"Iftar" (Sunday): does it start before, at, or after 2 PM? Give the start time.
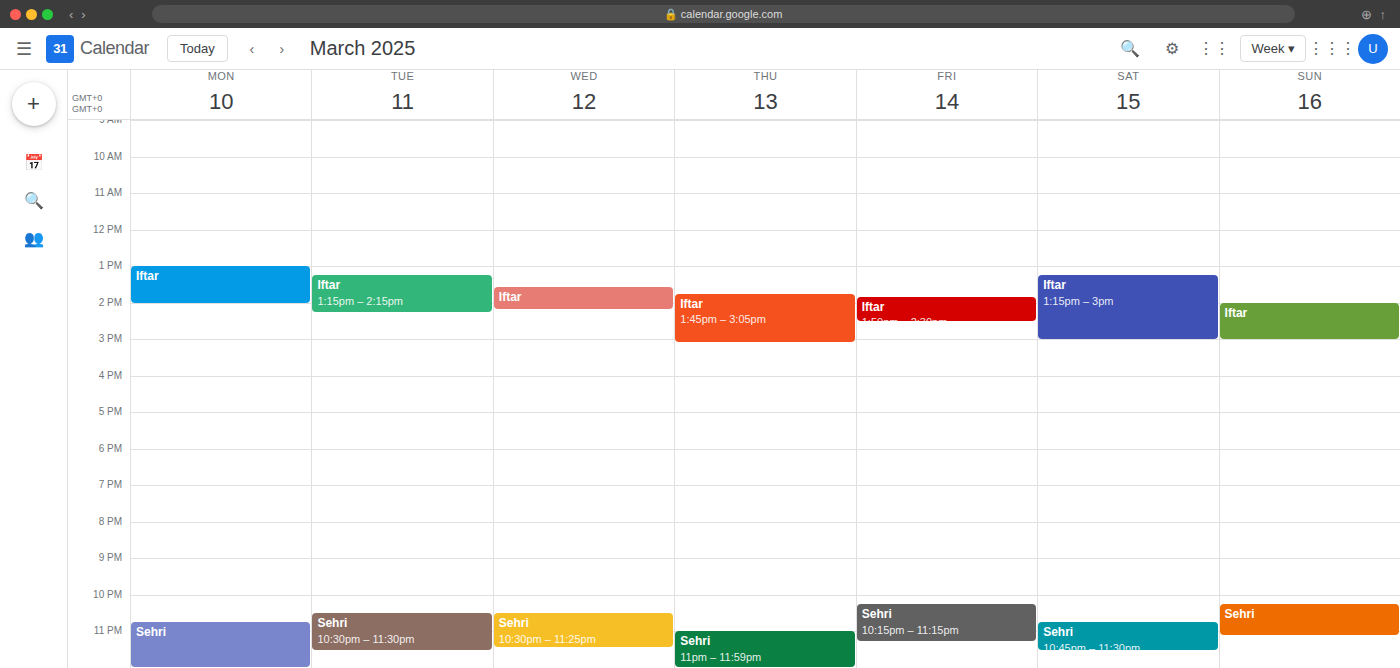
2:00 PM -- exactly at 2 PM, on the 2 PM line.